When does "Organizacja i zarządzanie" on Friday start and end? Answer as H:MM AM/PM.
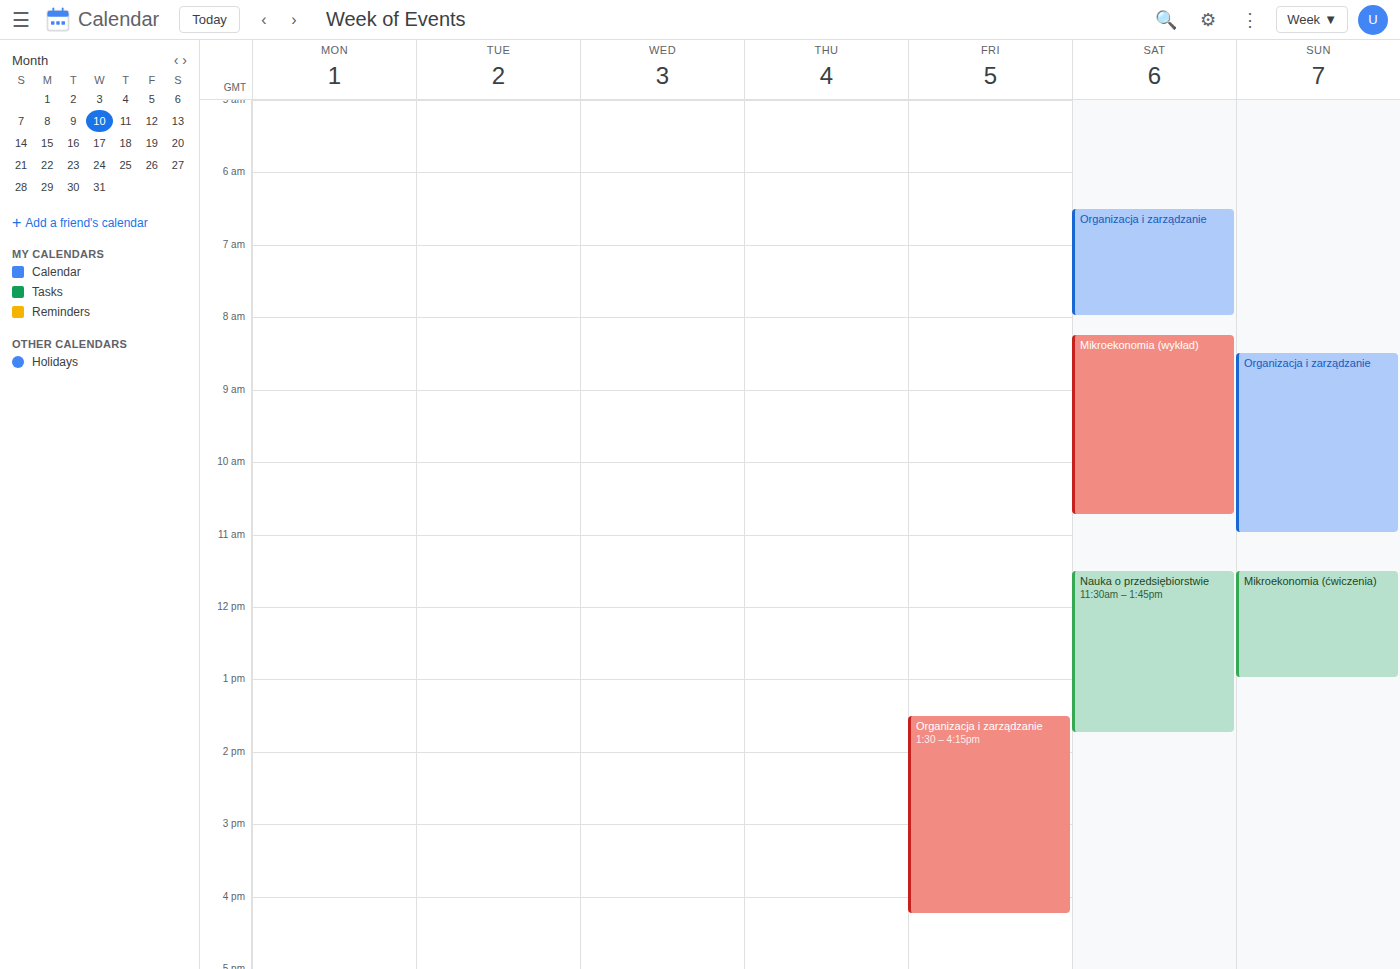
1:30 PM to 4:15 PM